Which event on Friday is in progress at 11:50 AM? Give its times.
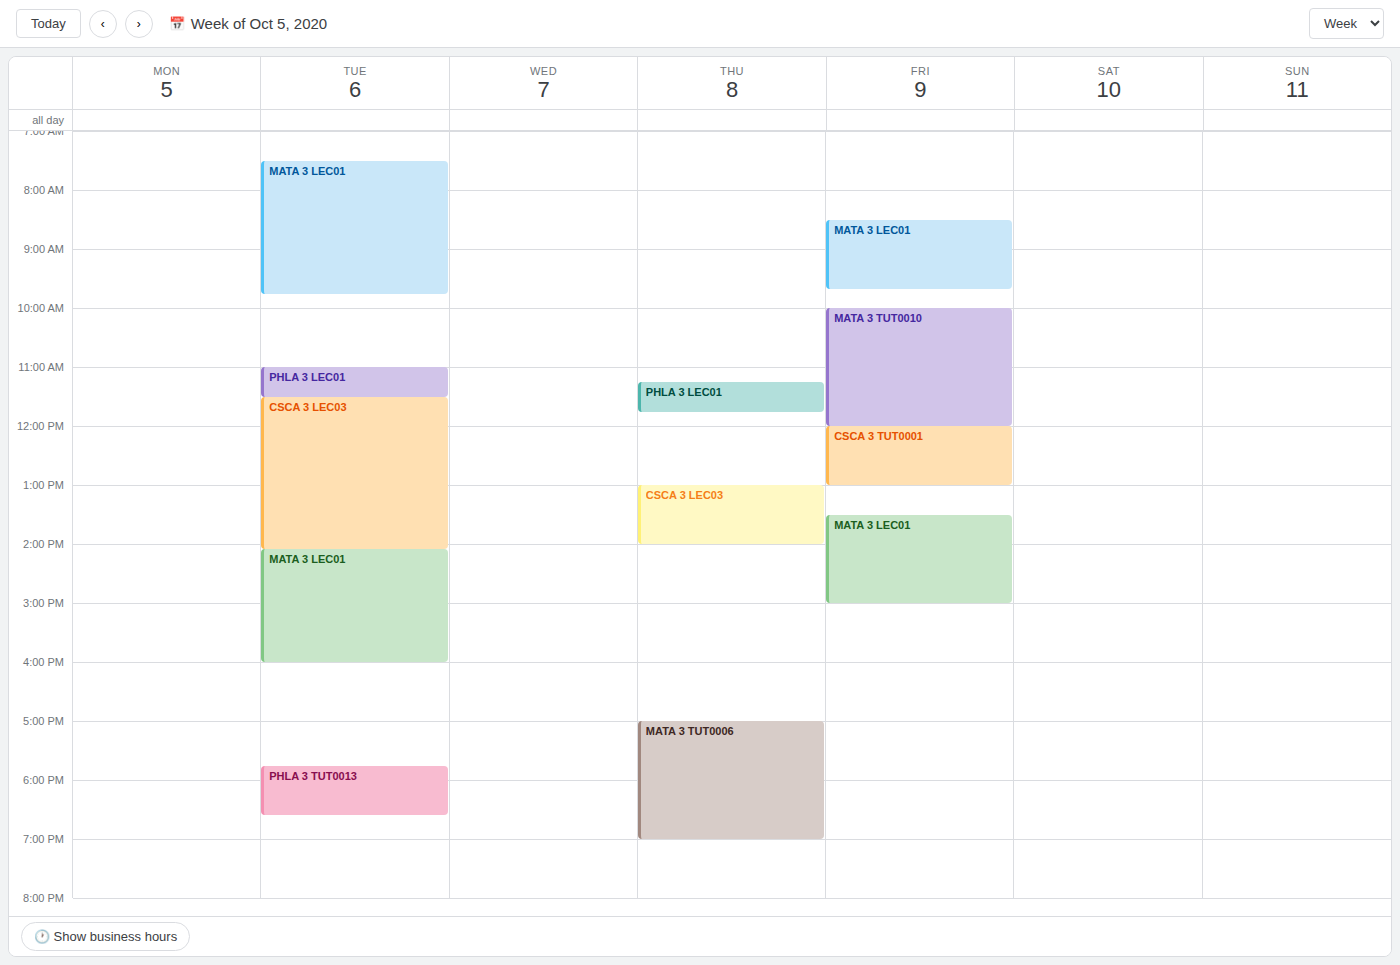
"MATA 3 TUT0010", 10:00 AM to 12:00 PM